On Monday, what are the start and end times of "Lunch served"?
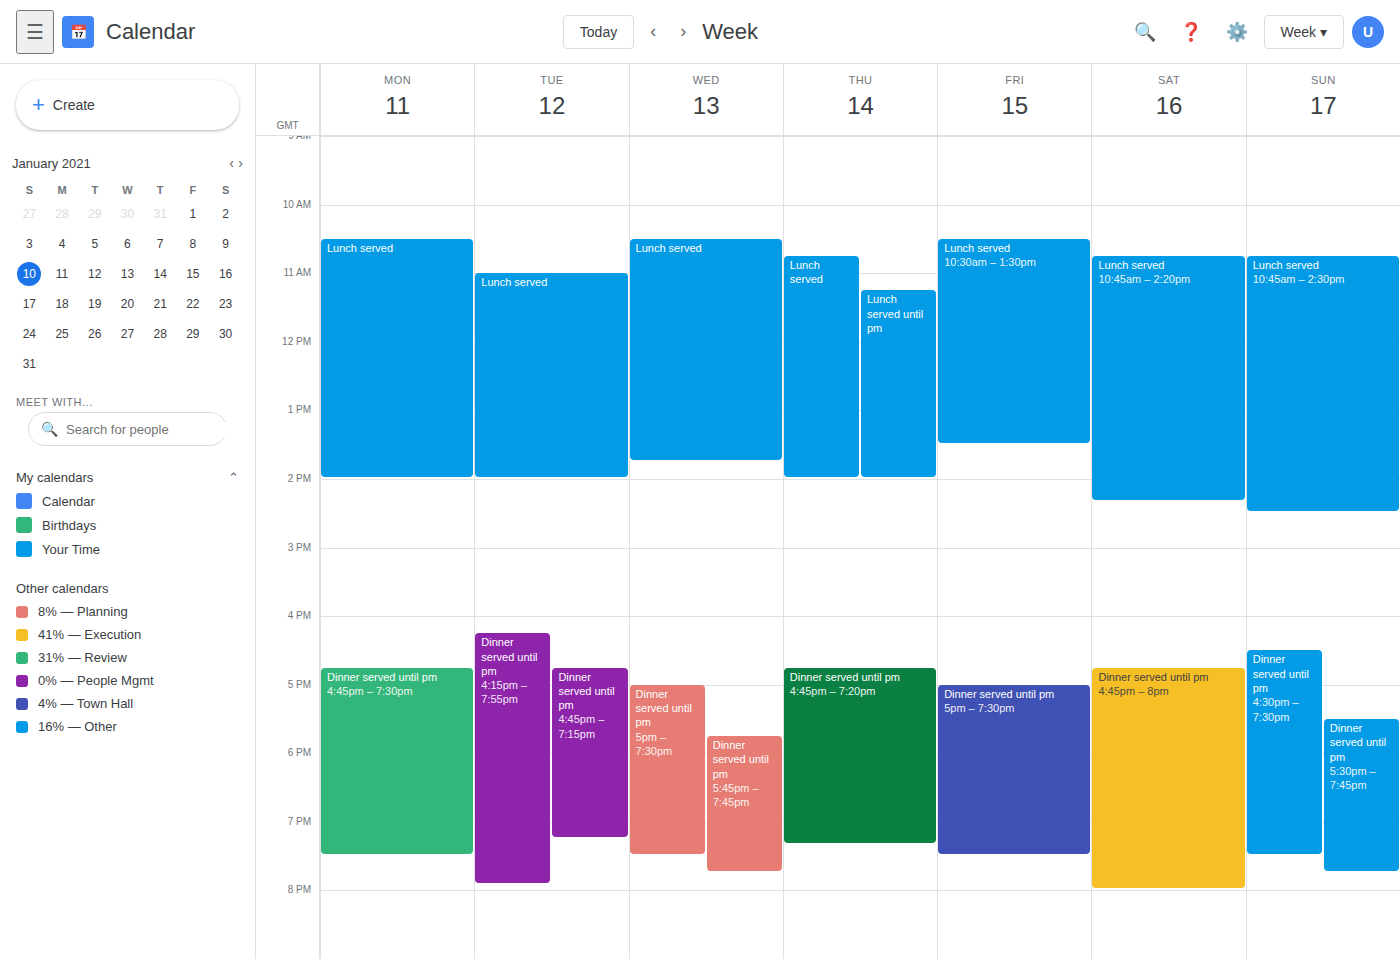
10:30 AM to 2:00 PM